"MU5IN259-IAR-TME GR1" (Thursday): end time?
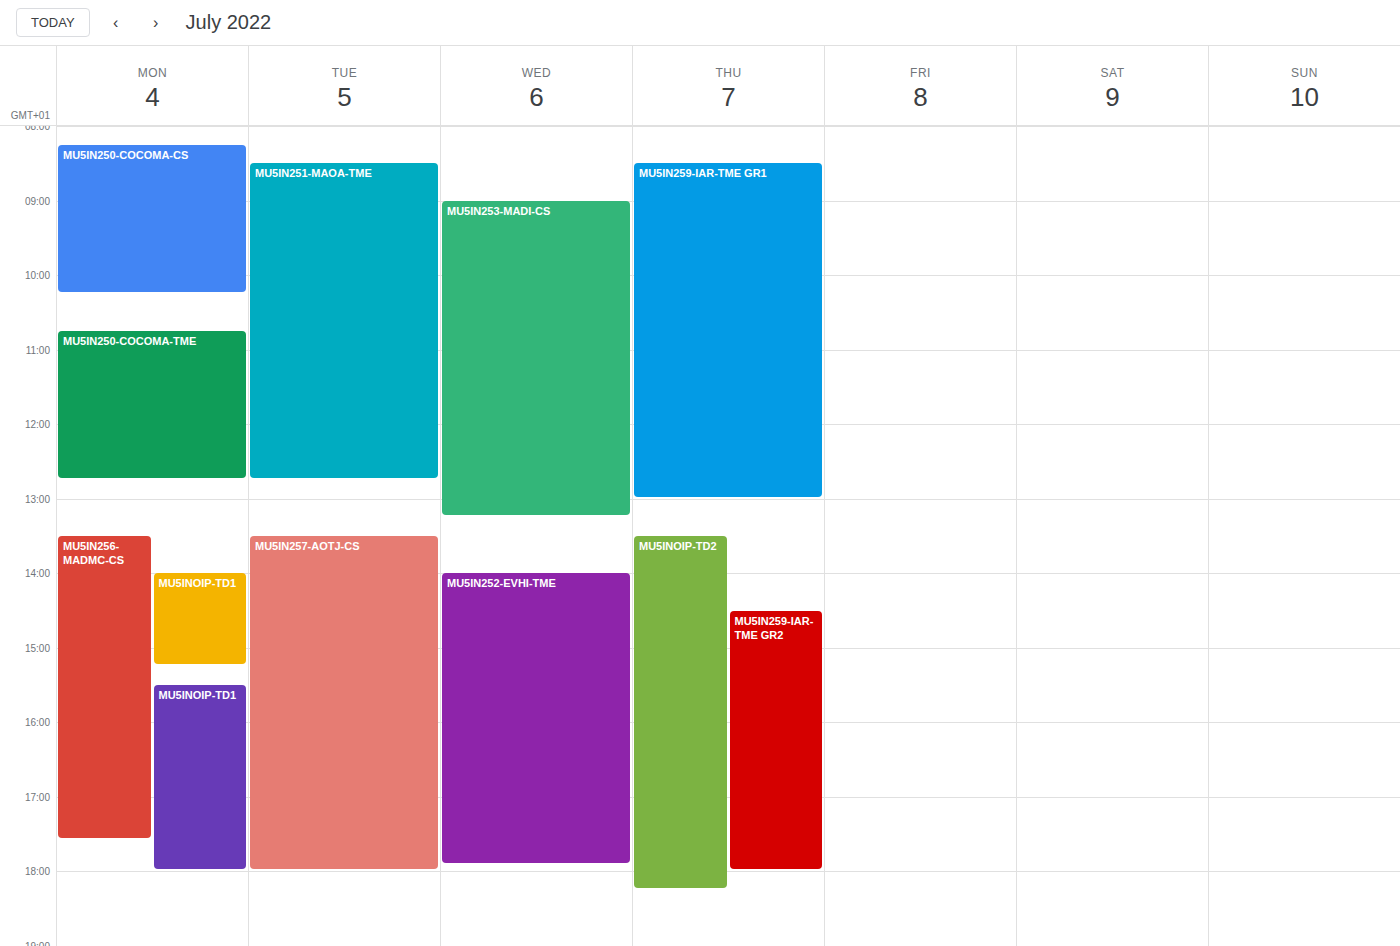
1:00 PM